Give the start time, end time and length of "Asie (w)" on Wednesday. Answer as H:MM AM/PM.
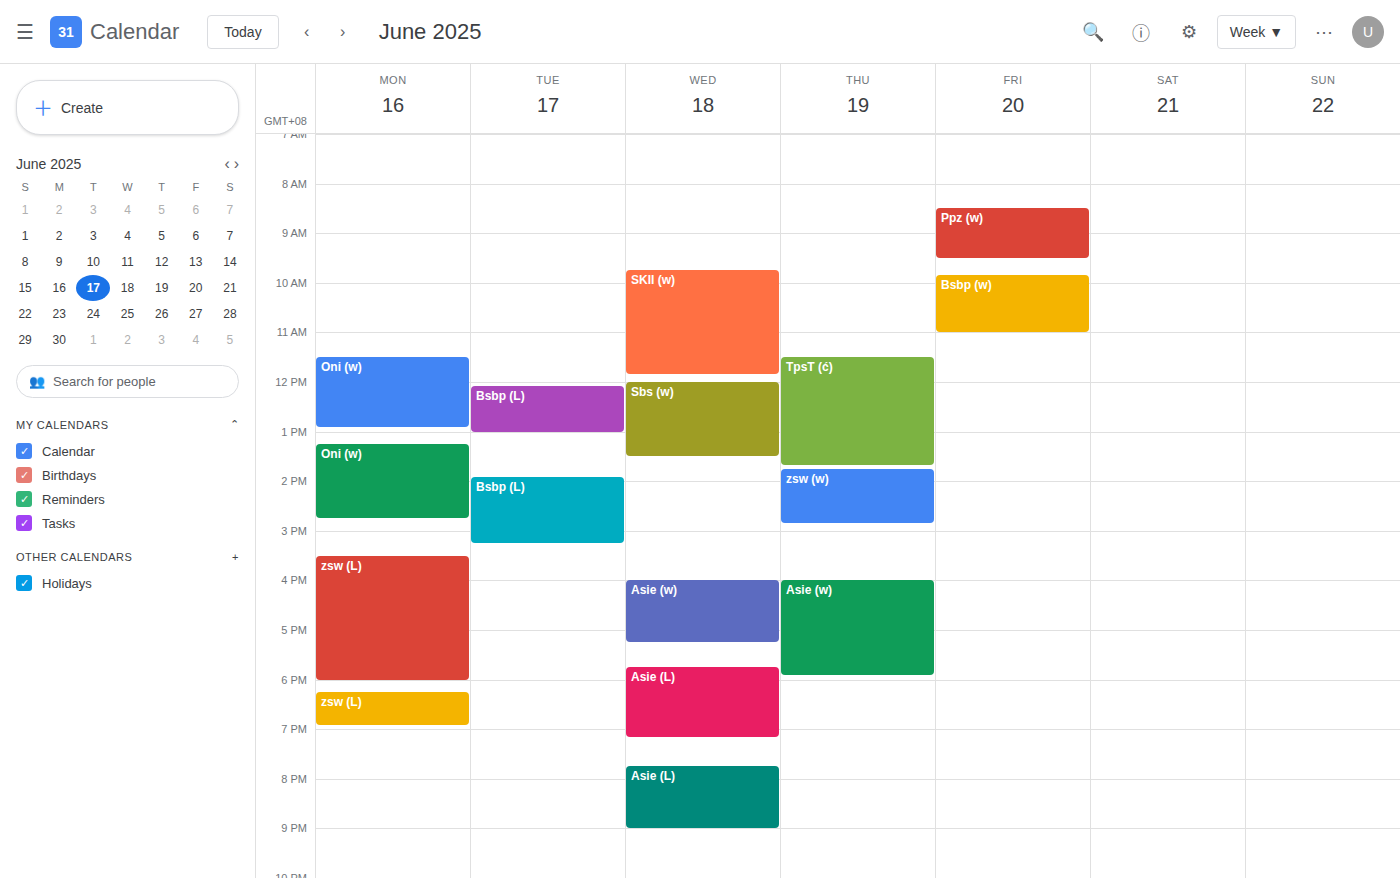
4:00 PM to 5:15 PM, 1 hour 15 minutes